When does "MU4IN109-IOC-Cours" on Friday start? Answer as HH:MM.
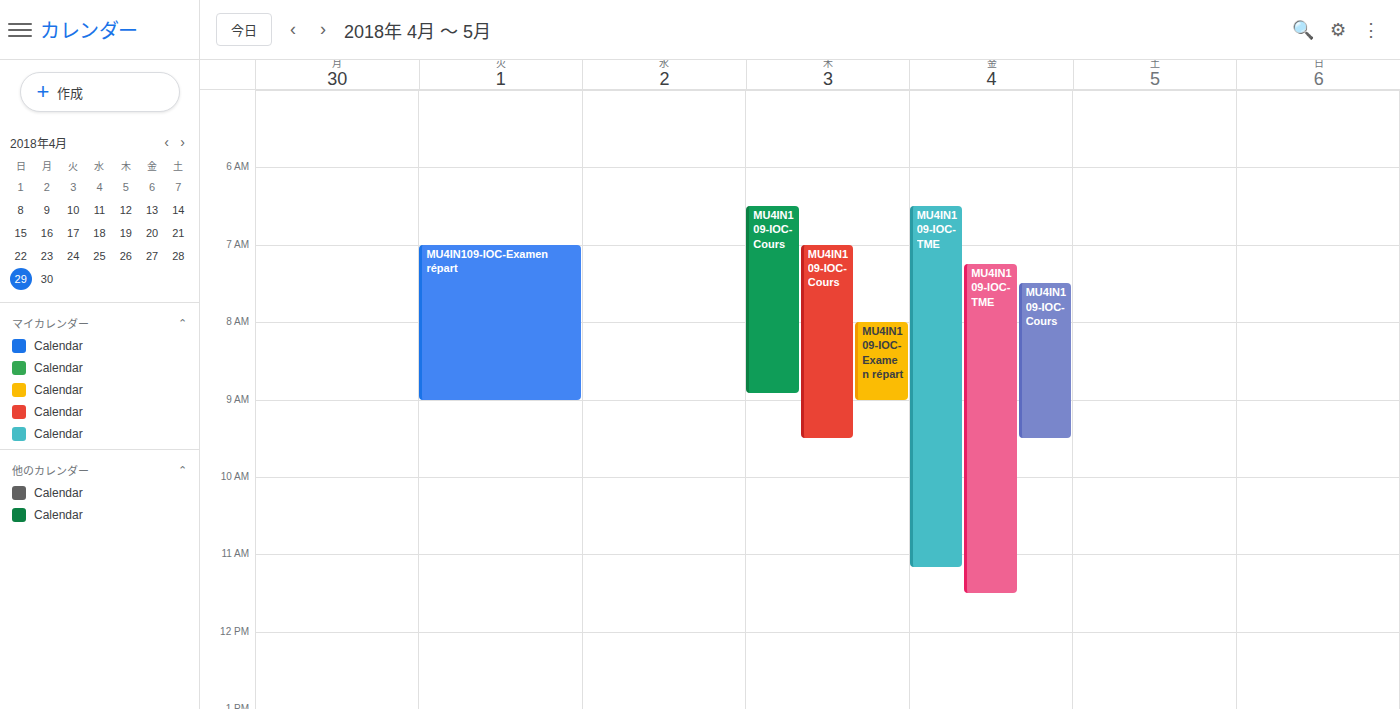
07:30